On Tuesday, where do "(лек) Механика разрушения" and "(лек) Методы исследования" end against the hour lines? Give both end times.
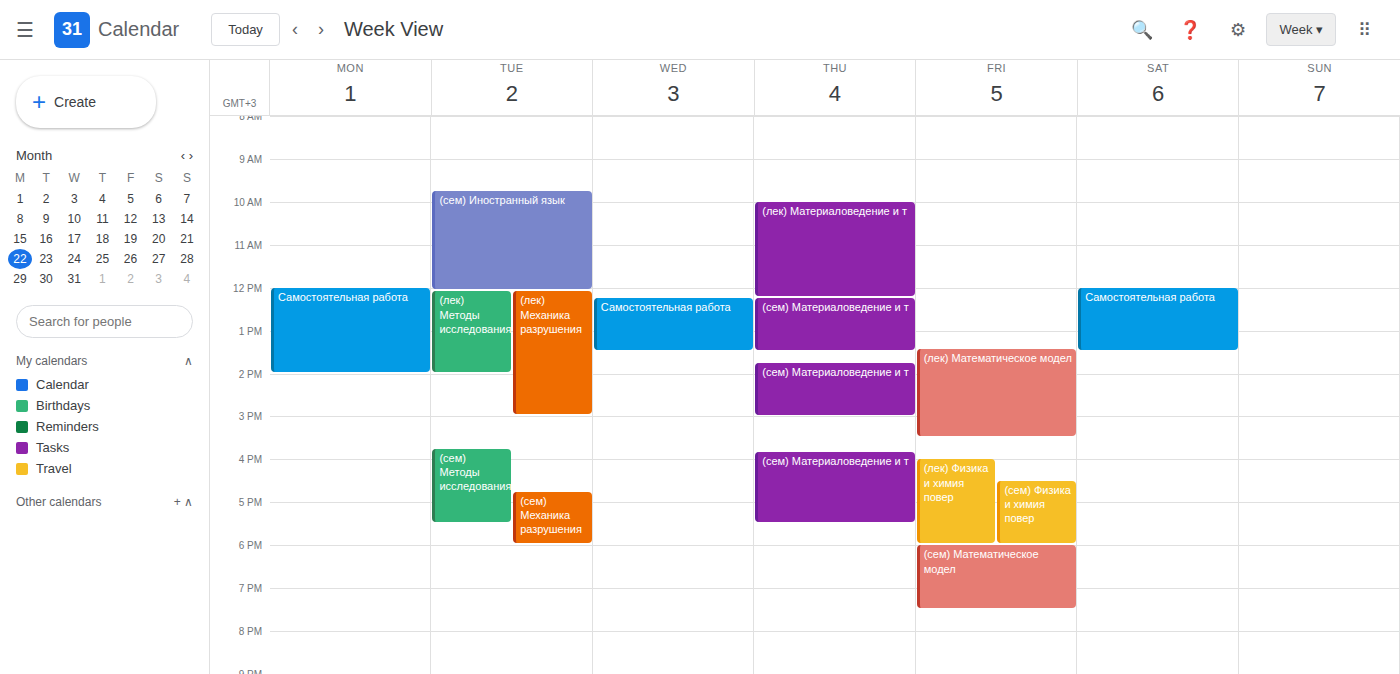
"(лек) Механика разрушения": 3:00 PM, exactly on the 3 PM line. "(лек) Методы исследования": 2:00 PM, exactly on the 2 PM line.